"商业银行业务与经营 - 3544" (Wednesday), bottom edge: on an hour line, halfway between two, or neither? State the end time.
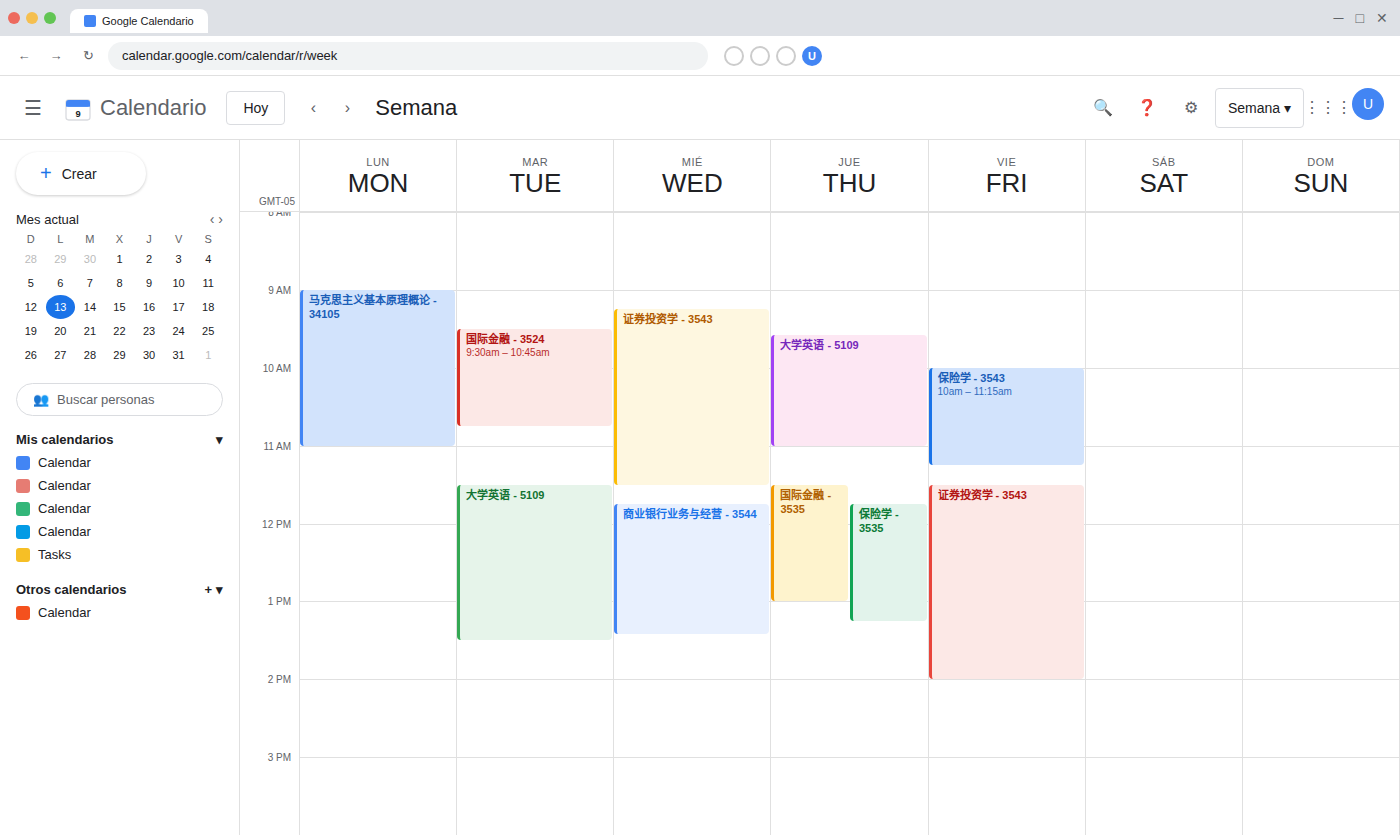
1:25 PM -- neither: 25 minutes below the 1 PM line and 35 minutes above the 2 PM line.